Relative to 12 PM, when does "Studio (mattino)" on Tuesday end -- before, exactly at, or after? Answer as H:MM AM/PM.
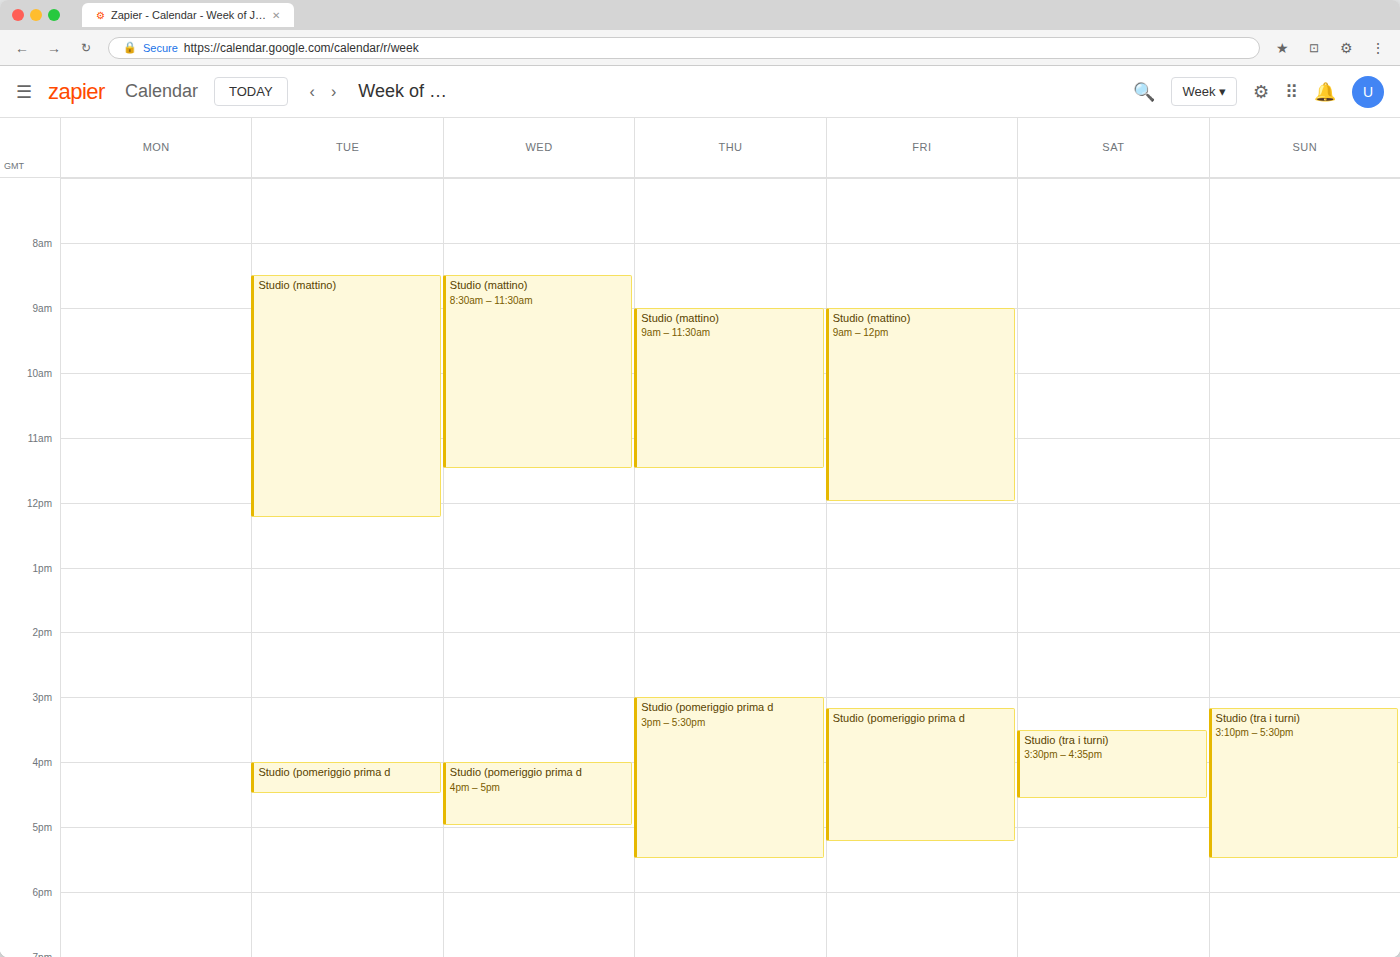
12:15 PM -- after 12 PM, 15 minutes below the 12 PM line.